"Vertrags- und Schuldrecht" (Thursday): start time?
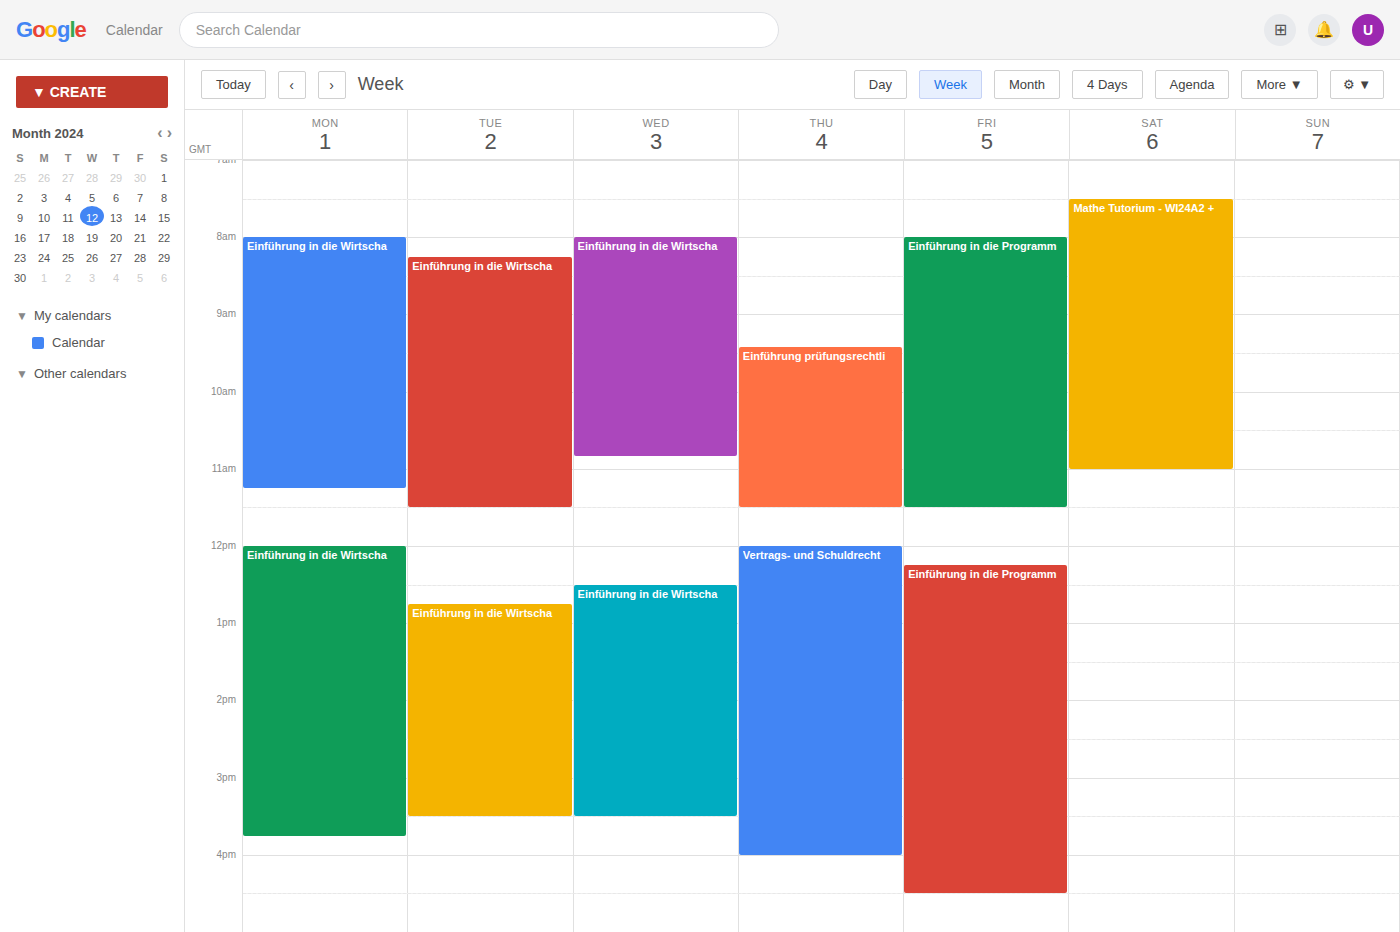
12:00